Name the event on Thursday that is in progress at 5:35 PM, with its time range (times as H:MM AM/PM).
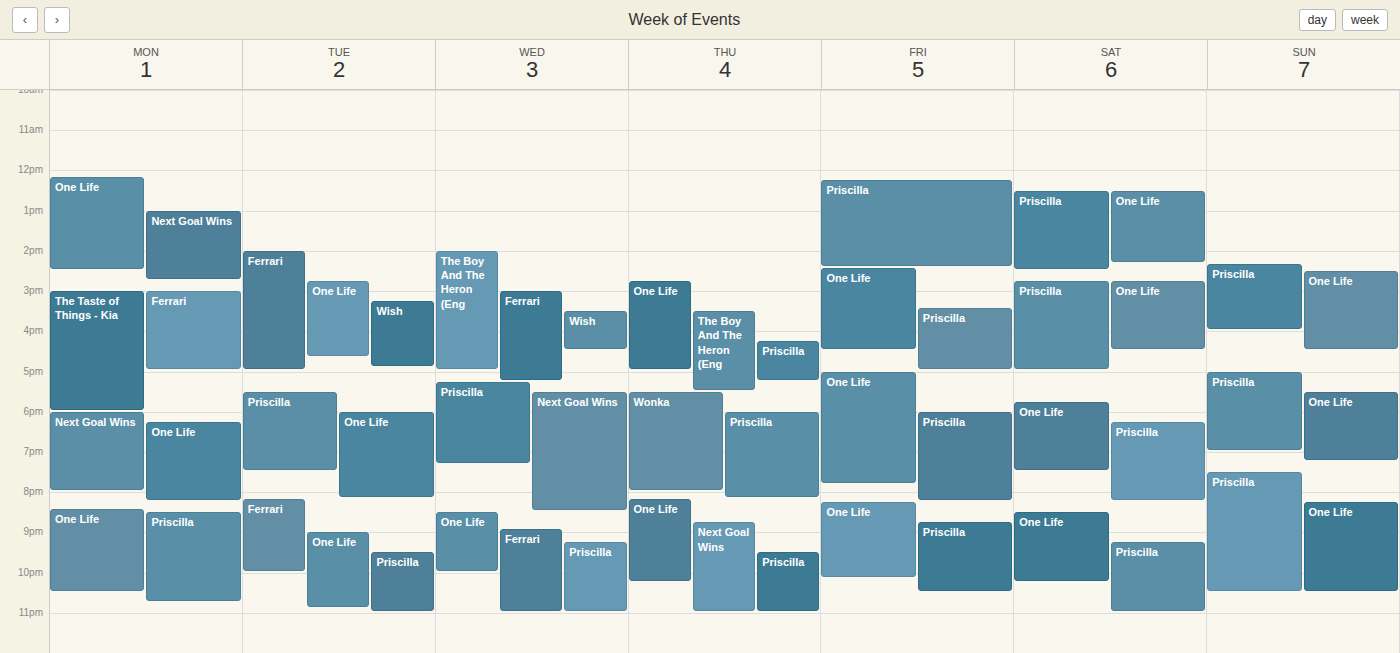
"Wonka", 5:30 PM to 8:00 PM